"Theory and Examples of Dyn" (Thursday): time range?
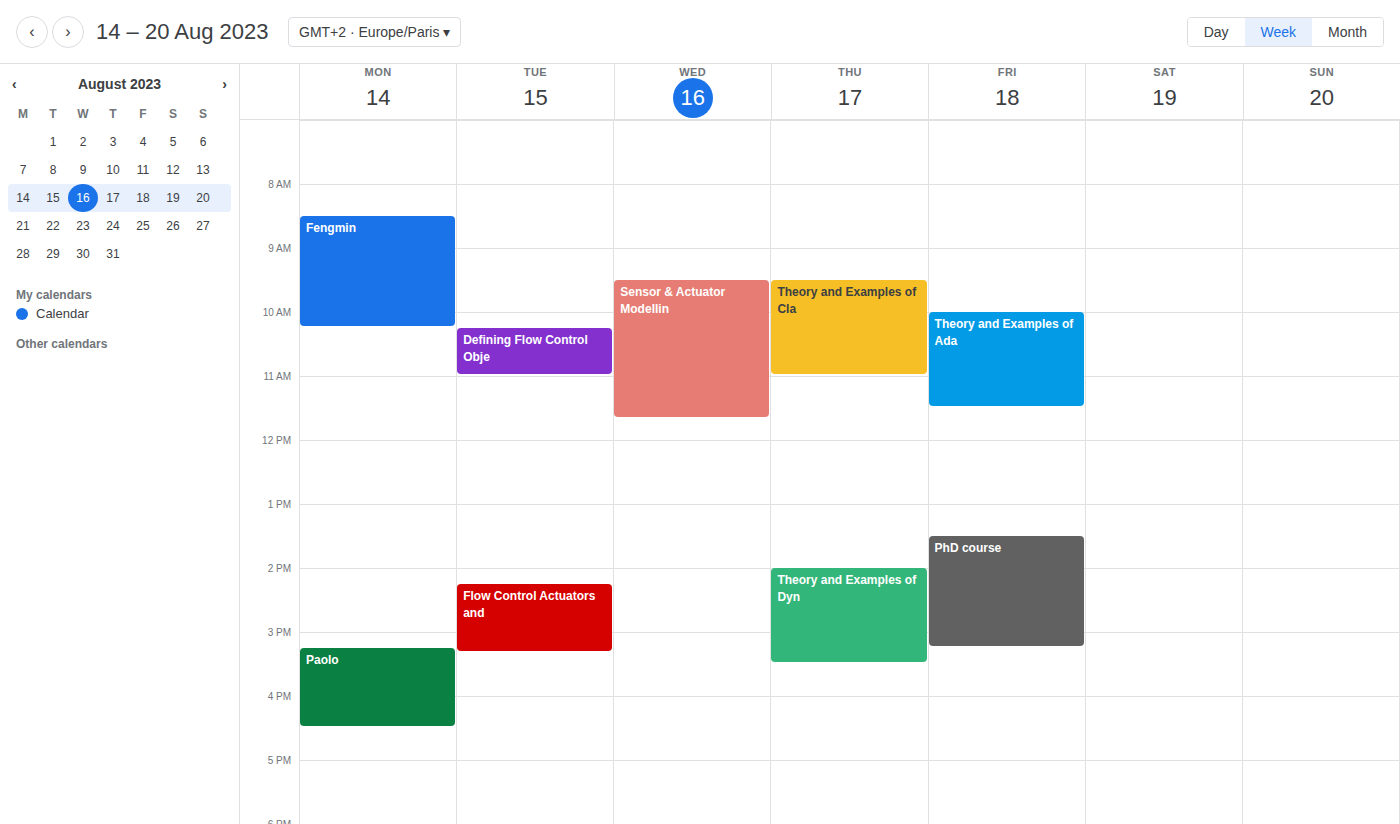
2:00 PM to 3:30 PM